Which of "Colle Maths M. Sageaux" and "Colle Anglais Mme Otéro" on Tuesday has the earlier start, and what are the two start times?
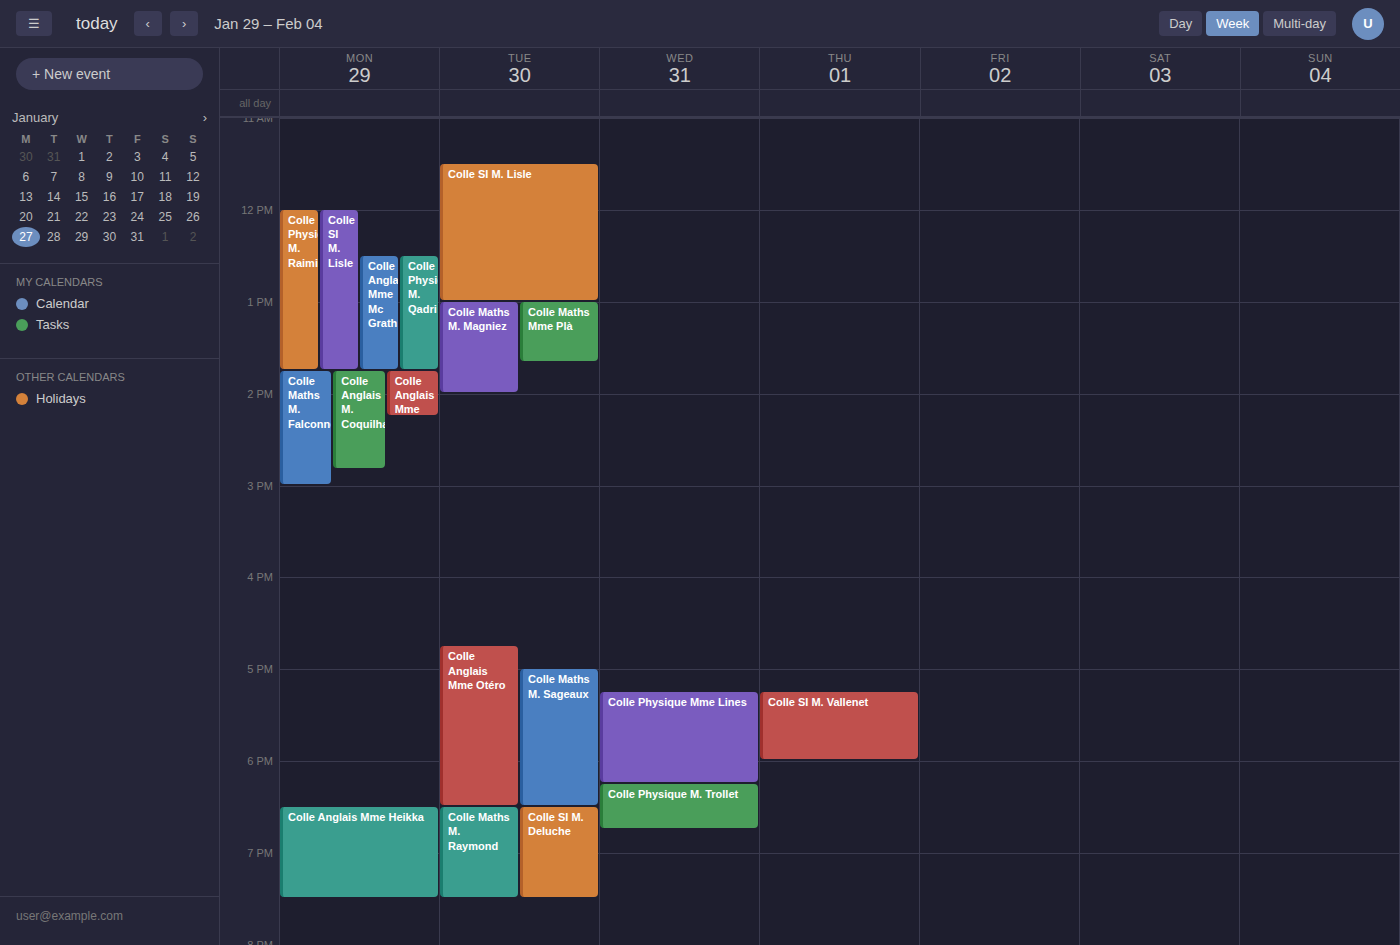
"Colle Anglais Mme Otéro" 4:45 PM; "Colle Maths M. Sageaux" 5:00 PM.